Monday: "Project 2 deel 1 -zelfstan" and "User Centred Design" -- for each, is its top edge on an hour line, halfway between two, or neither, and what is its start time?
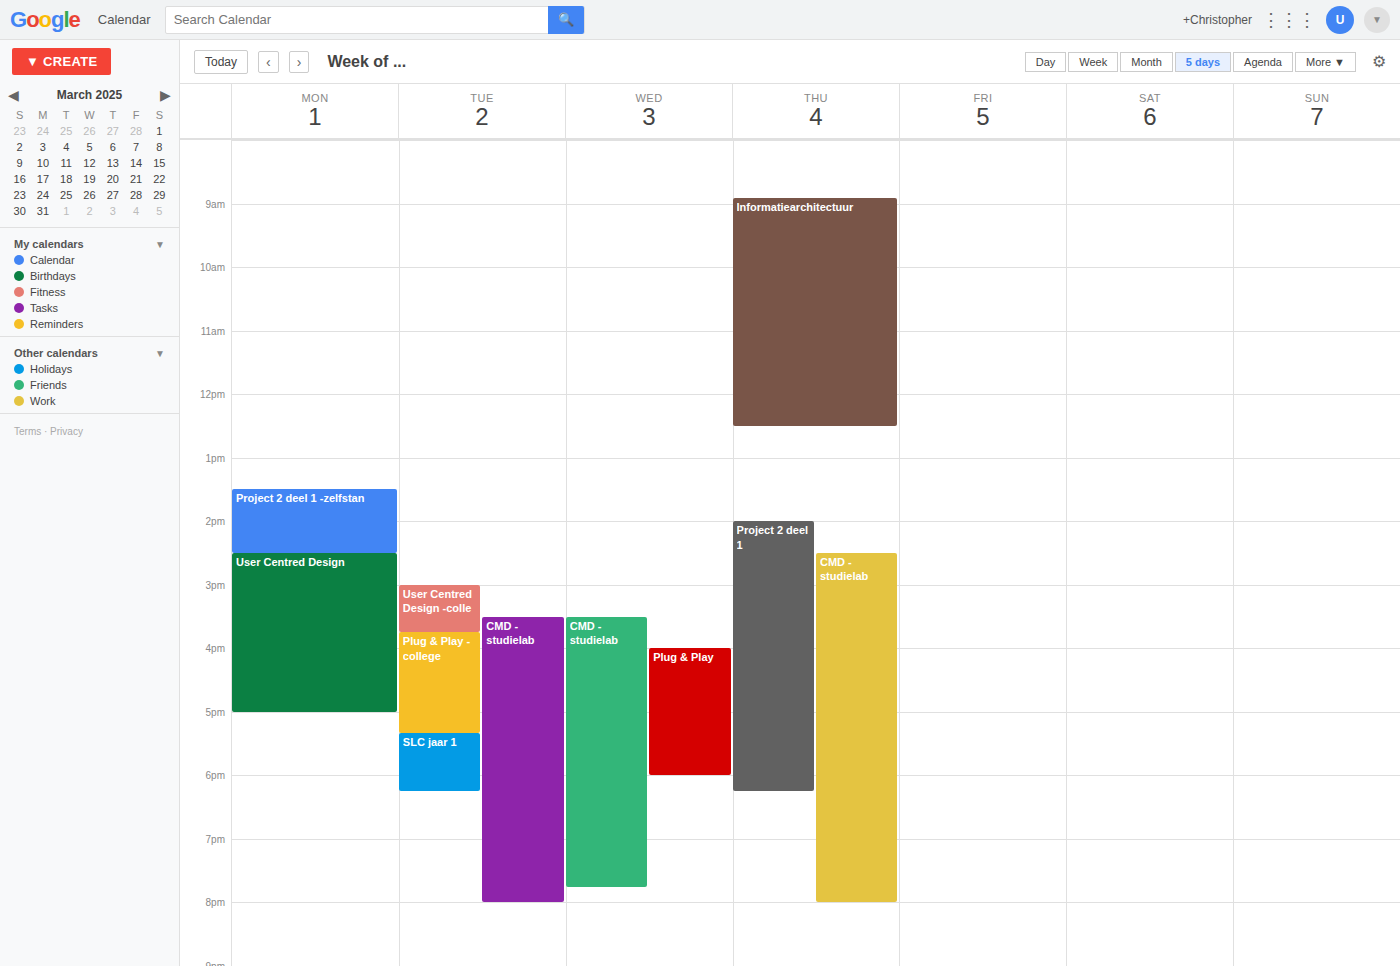
"Project 2 deel 1 -zelfstan": 1:30 PM, halfway between the 1 PM and 2 PM lines. "User Centred Design": 2:30 PM, halfway between the 2 PM and 3 PM lines.